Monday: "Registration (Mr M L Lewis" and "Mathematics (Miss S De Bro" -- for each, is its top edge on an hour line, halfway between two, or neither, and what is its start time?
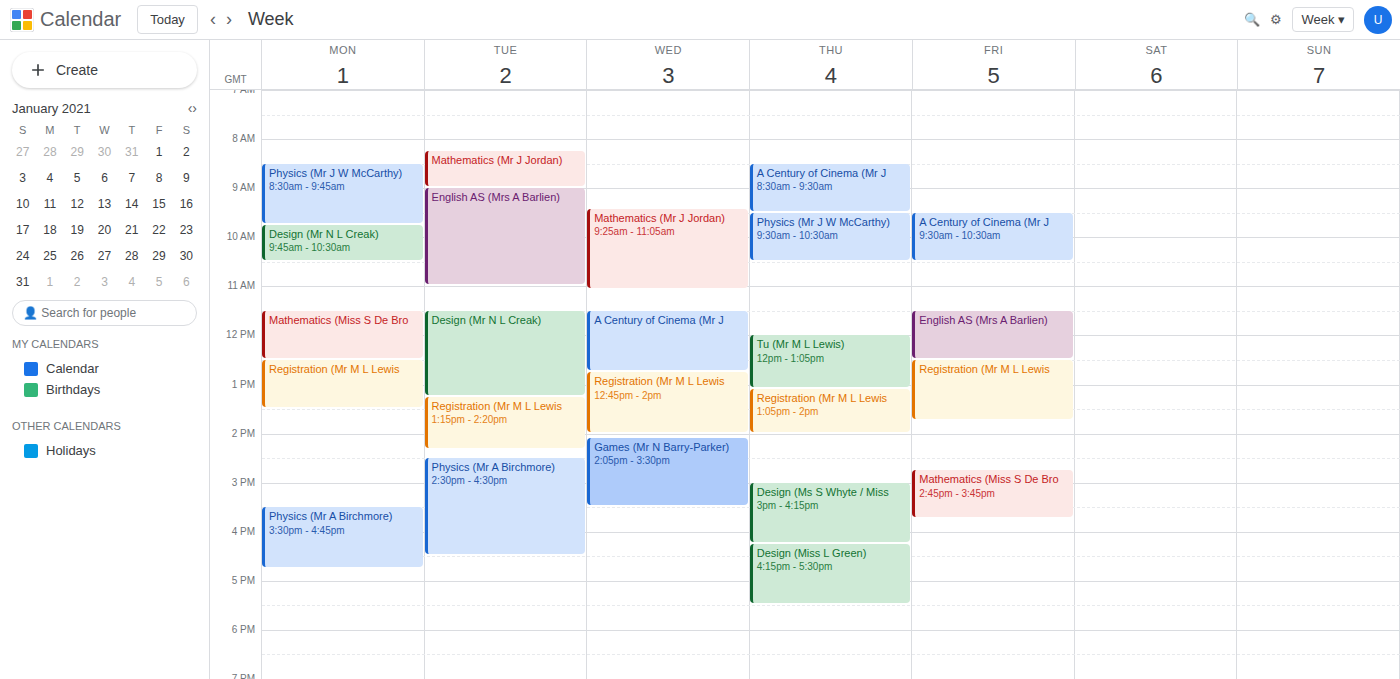
"Registration (Mr M L Lewis": 12:30 PM, halfway between the 12 PM and 1 PM lines. "Mathematics (Miss S De Bro": 11:30 AM, halfway between the 11 AM and 12 PM lines.